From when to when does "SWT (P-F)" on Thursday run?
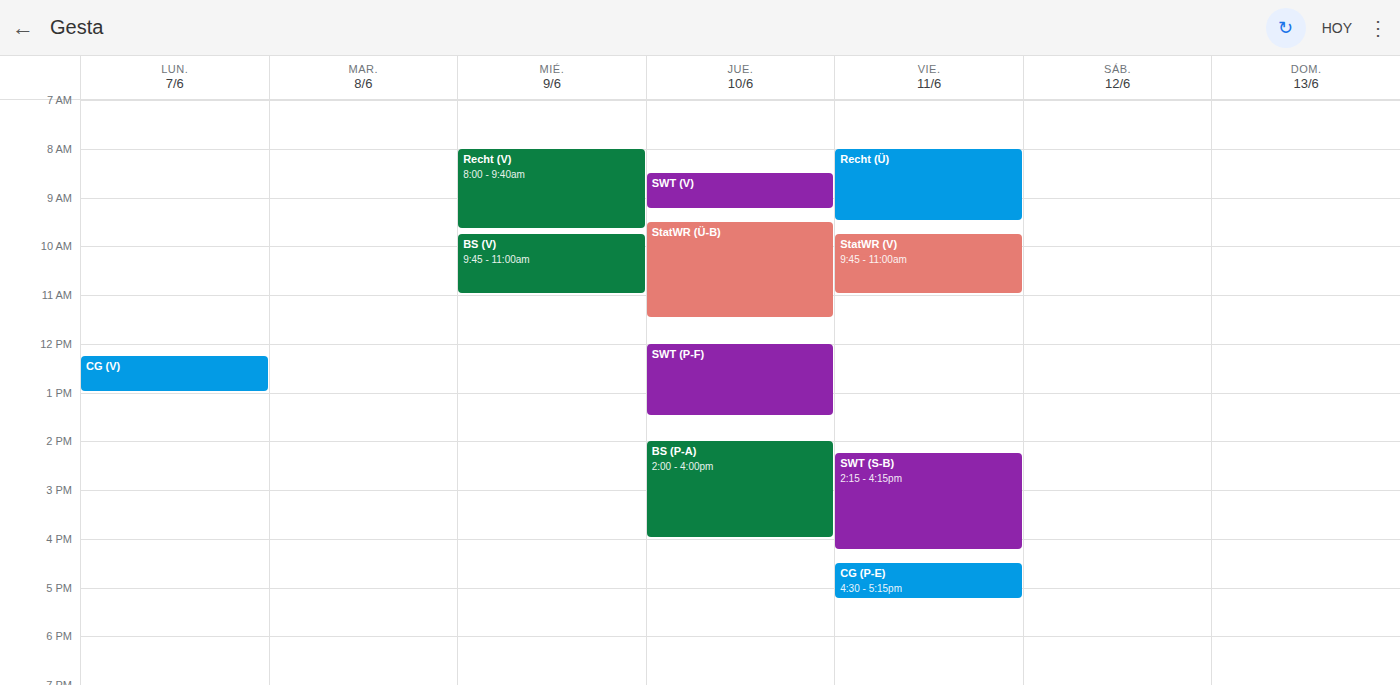
12:00 PM to 1:30 PM